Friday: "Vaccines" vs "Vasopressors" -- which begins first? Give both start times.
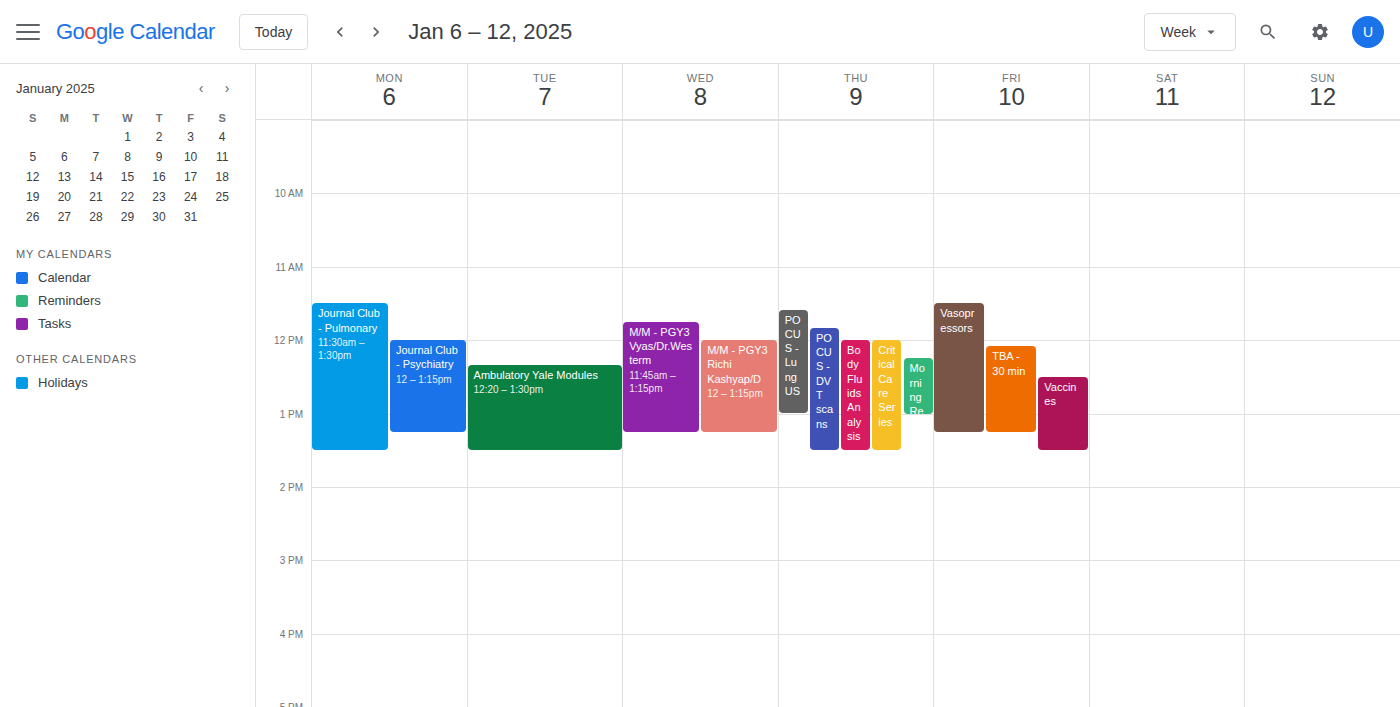
"Vasopressors" 11:30 AM; "Vaccines" 12:30 PM.